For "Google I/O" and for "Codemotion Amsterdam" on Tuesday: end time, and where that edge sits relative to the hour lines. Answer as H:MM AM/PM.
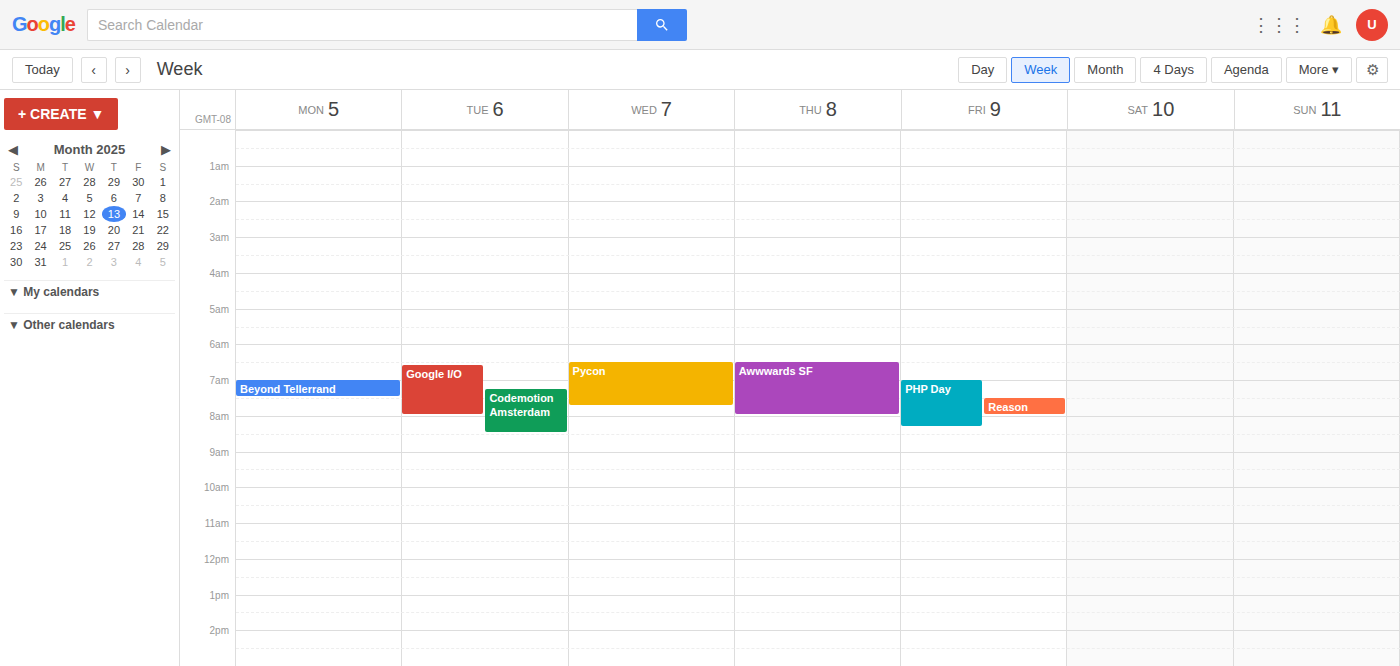
"Google I/O": 8:00 AM, exactly on the 8 AM line. "Codemotion Amsterdam": 8:30 AM, halfway between the 8 AM and 9 AM lines.